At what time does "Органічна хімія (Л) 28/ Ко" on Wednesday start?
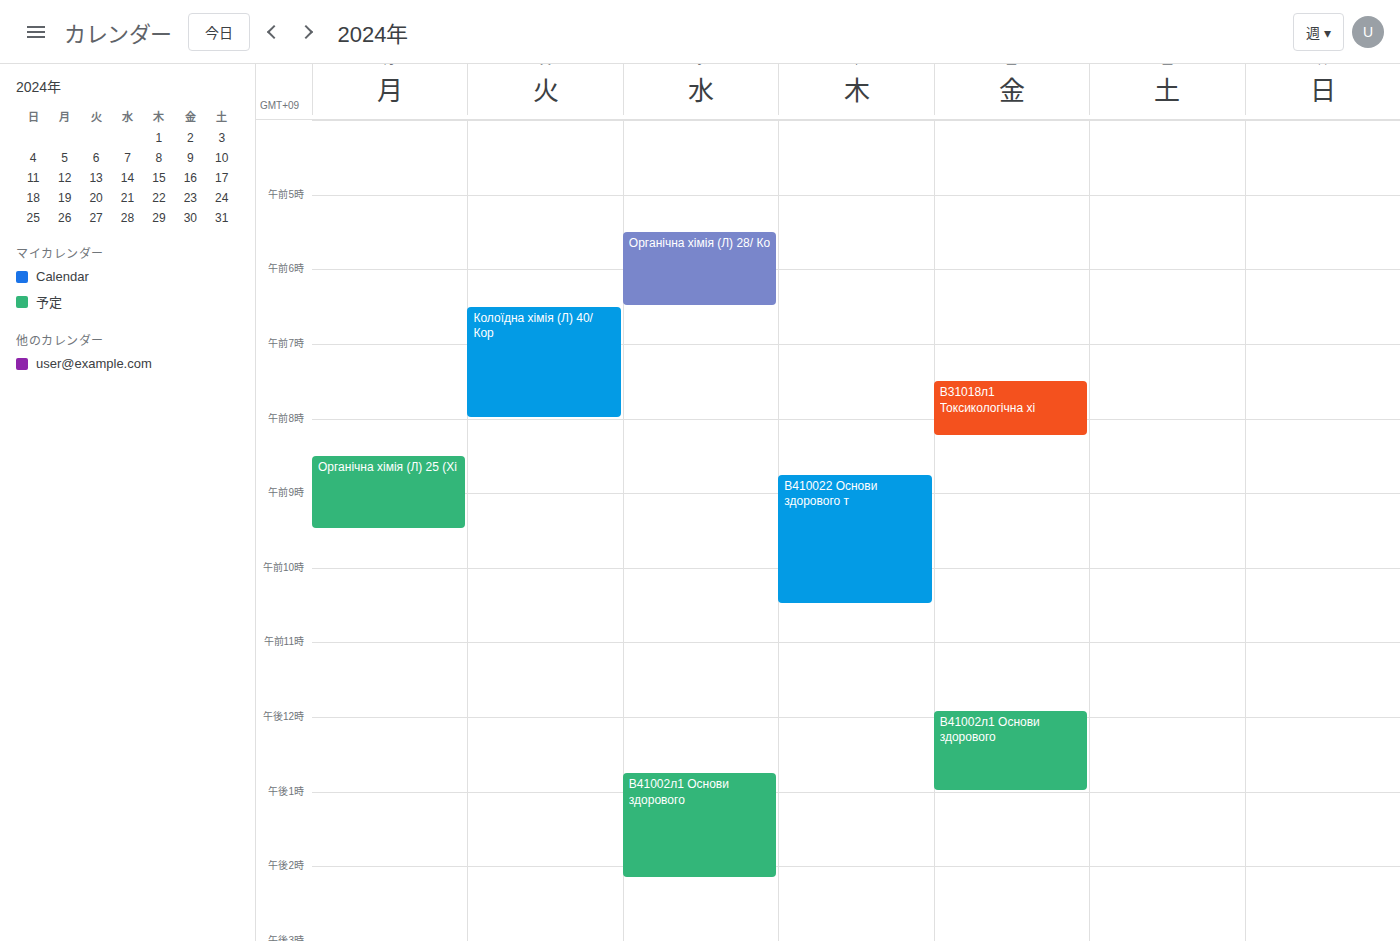
05:30